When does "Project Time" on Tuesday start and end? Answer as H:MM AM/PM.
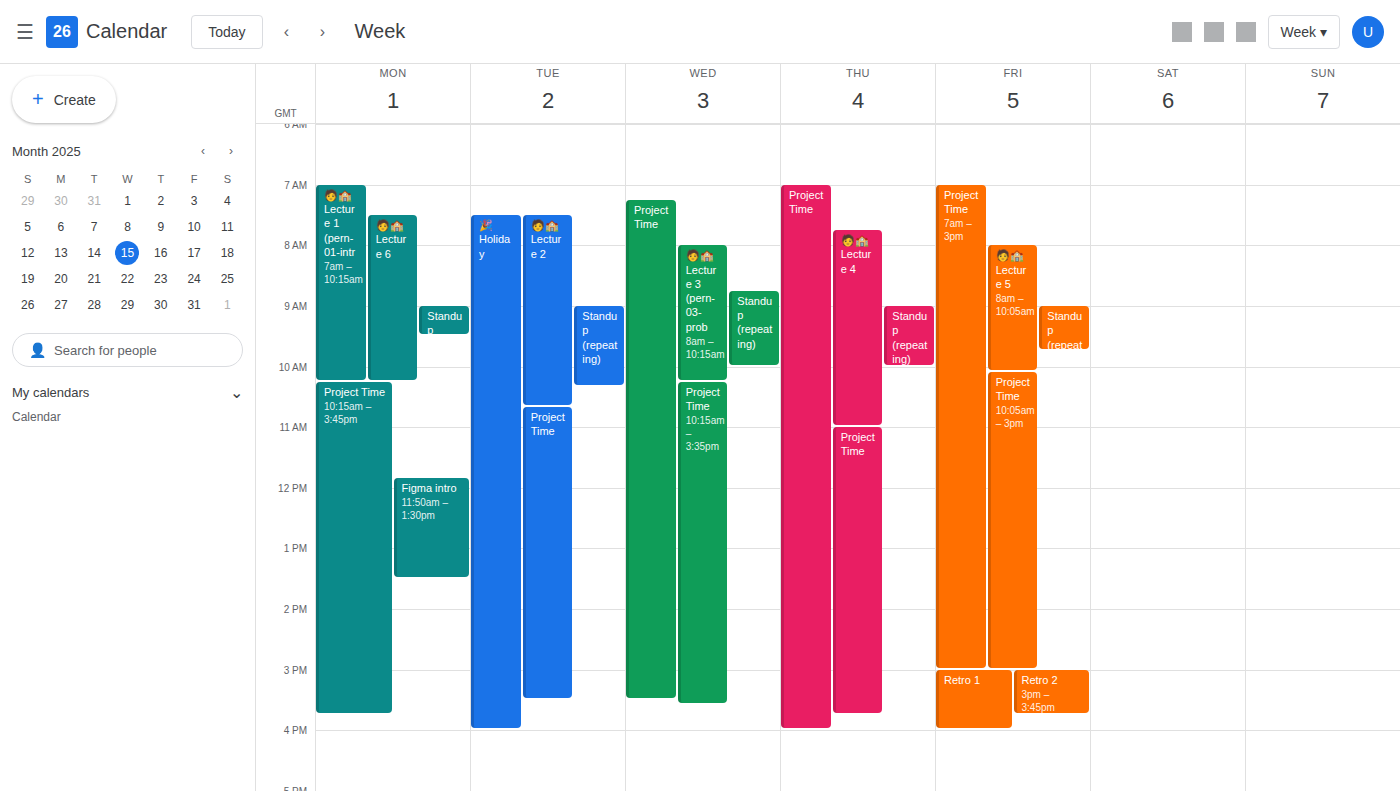
10:40 AM to 3:30 PM